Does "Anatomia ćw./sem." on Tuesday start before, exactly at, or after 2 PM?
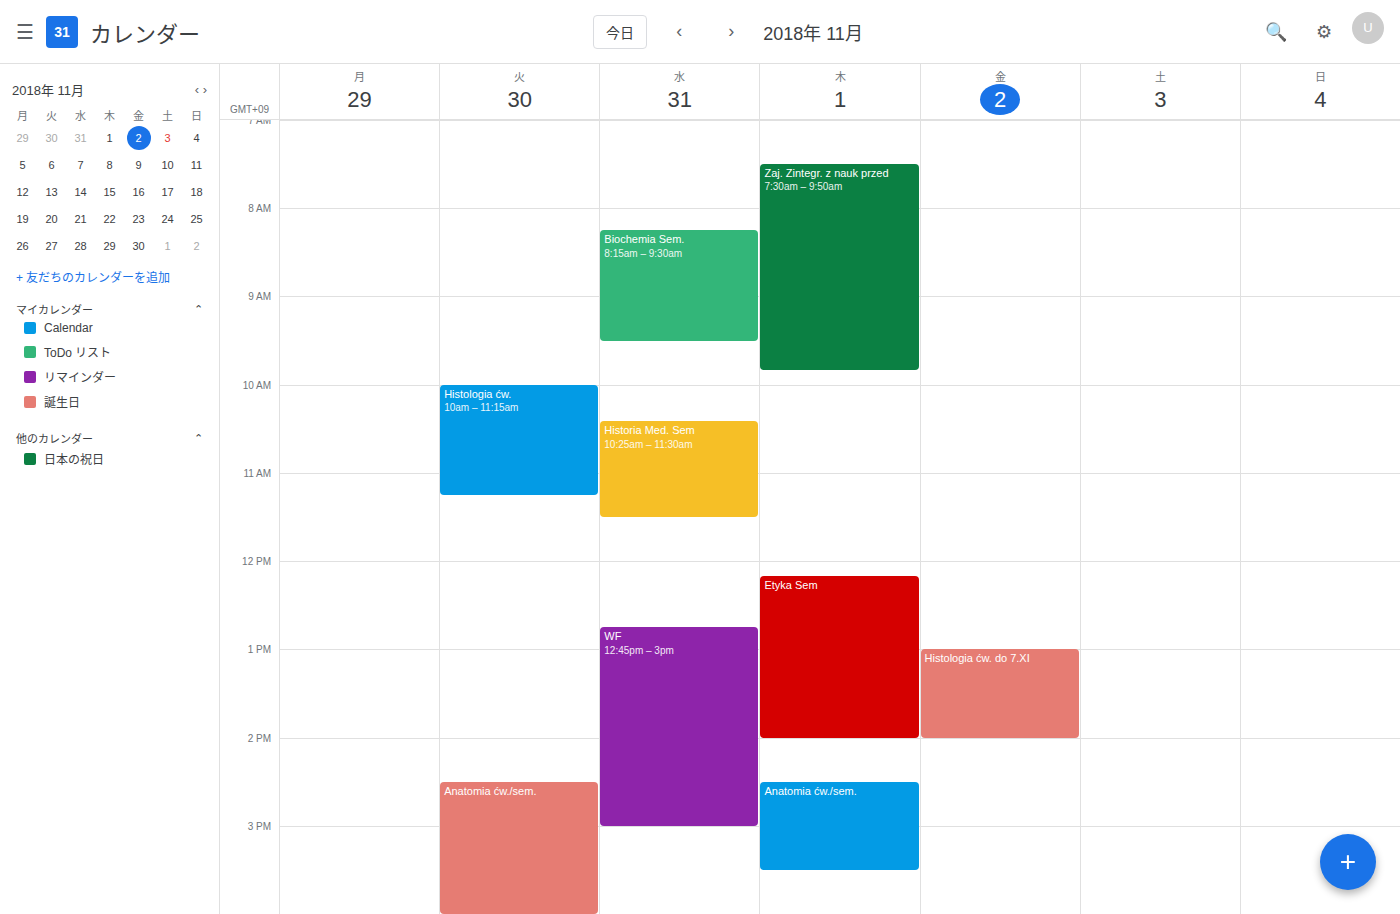
2:30 PM -- after 2 PM, 30 minutes below the 2 PM line.